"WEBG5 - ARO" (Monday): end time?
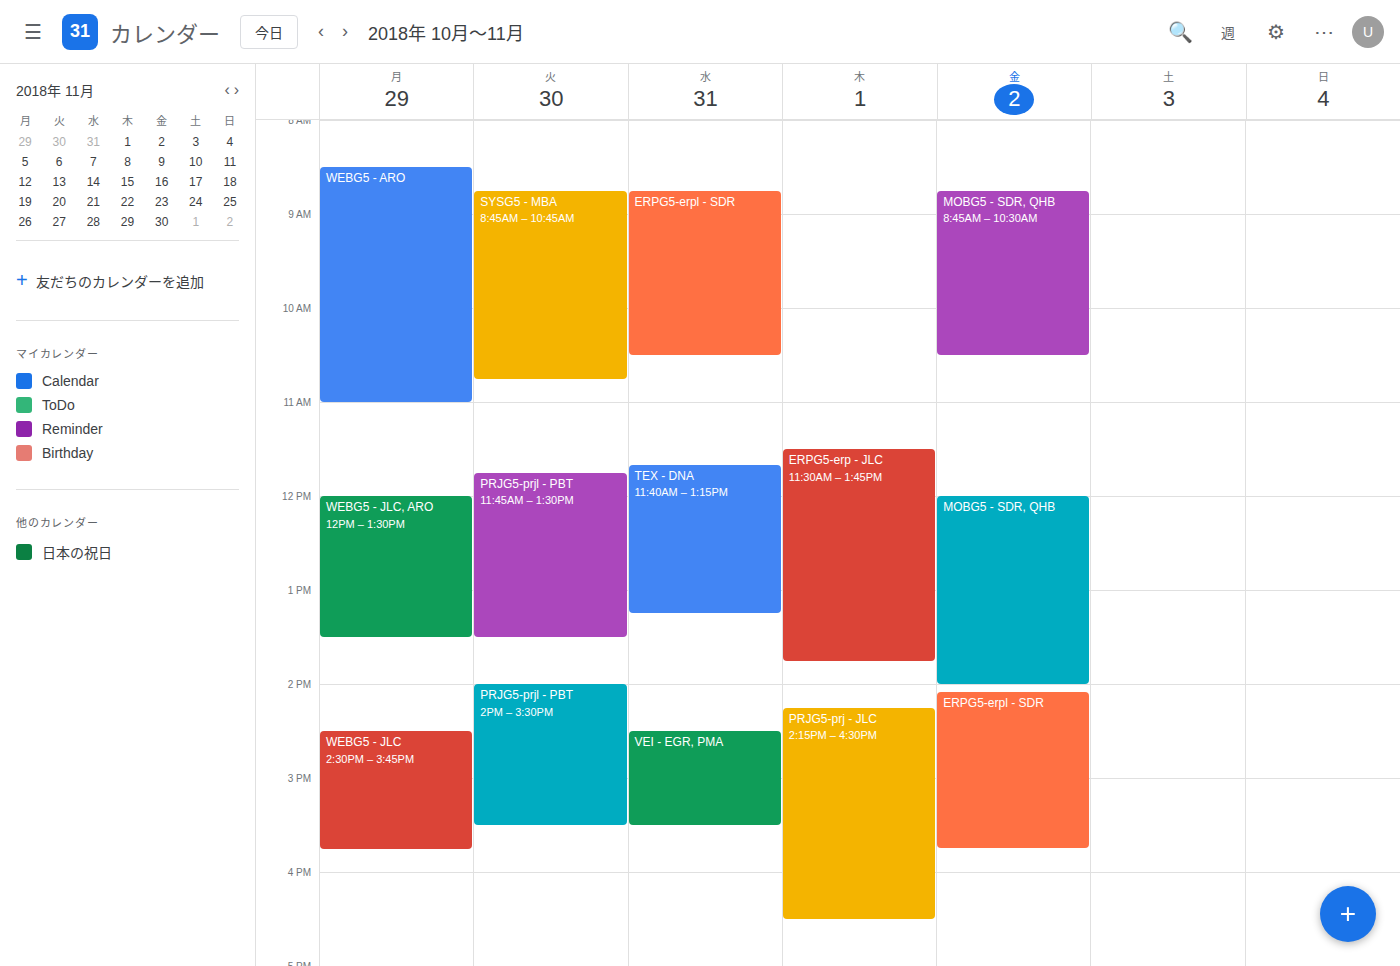
11:00 AM